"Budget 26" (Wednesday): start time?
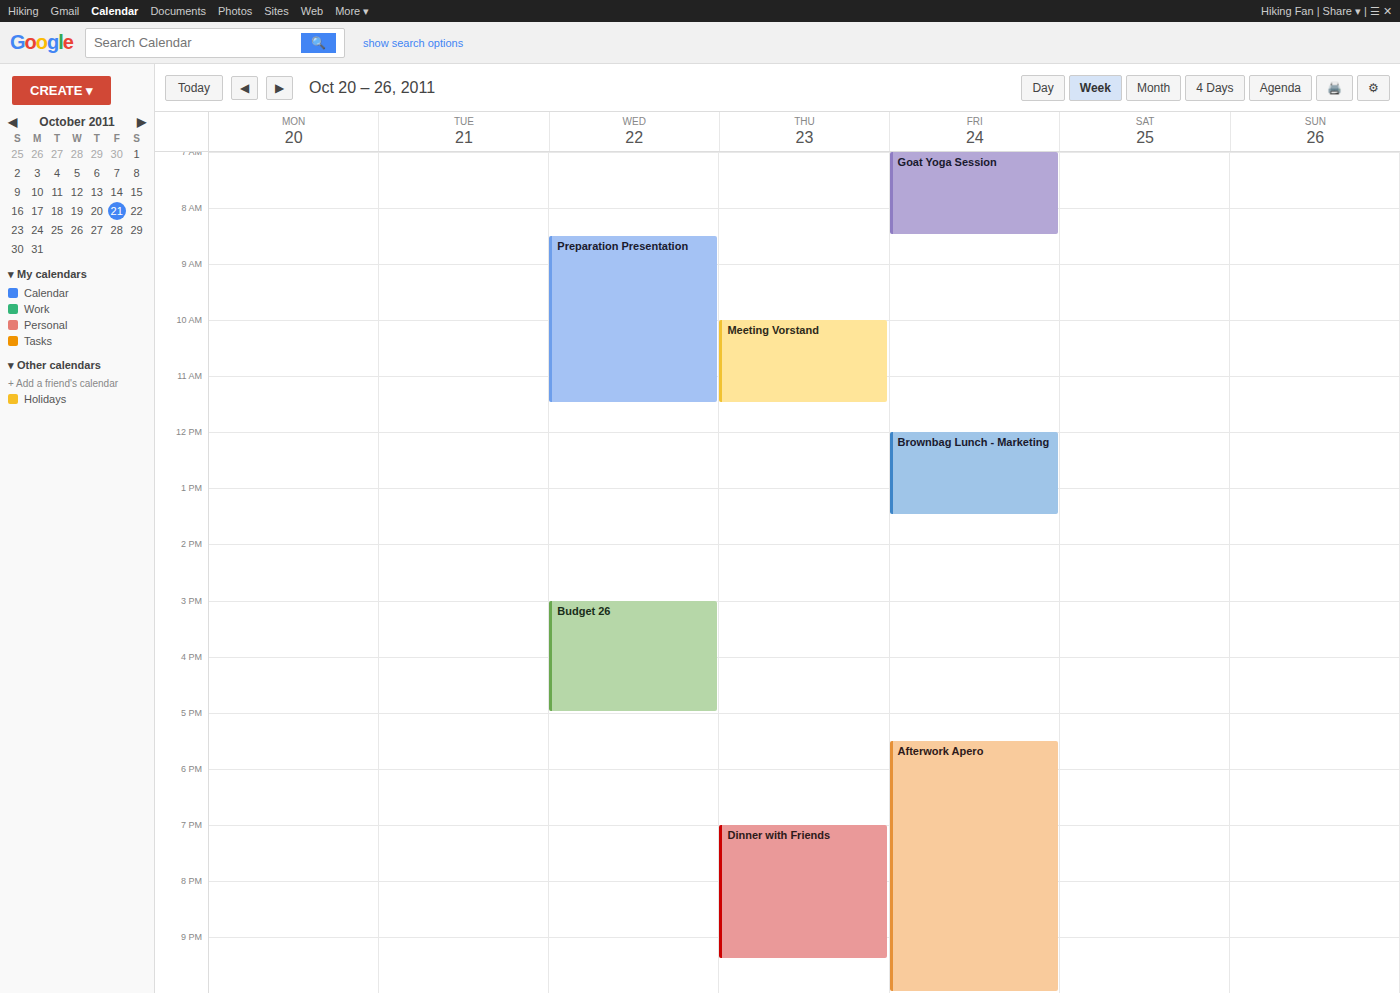
3:00 PM